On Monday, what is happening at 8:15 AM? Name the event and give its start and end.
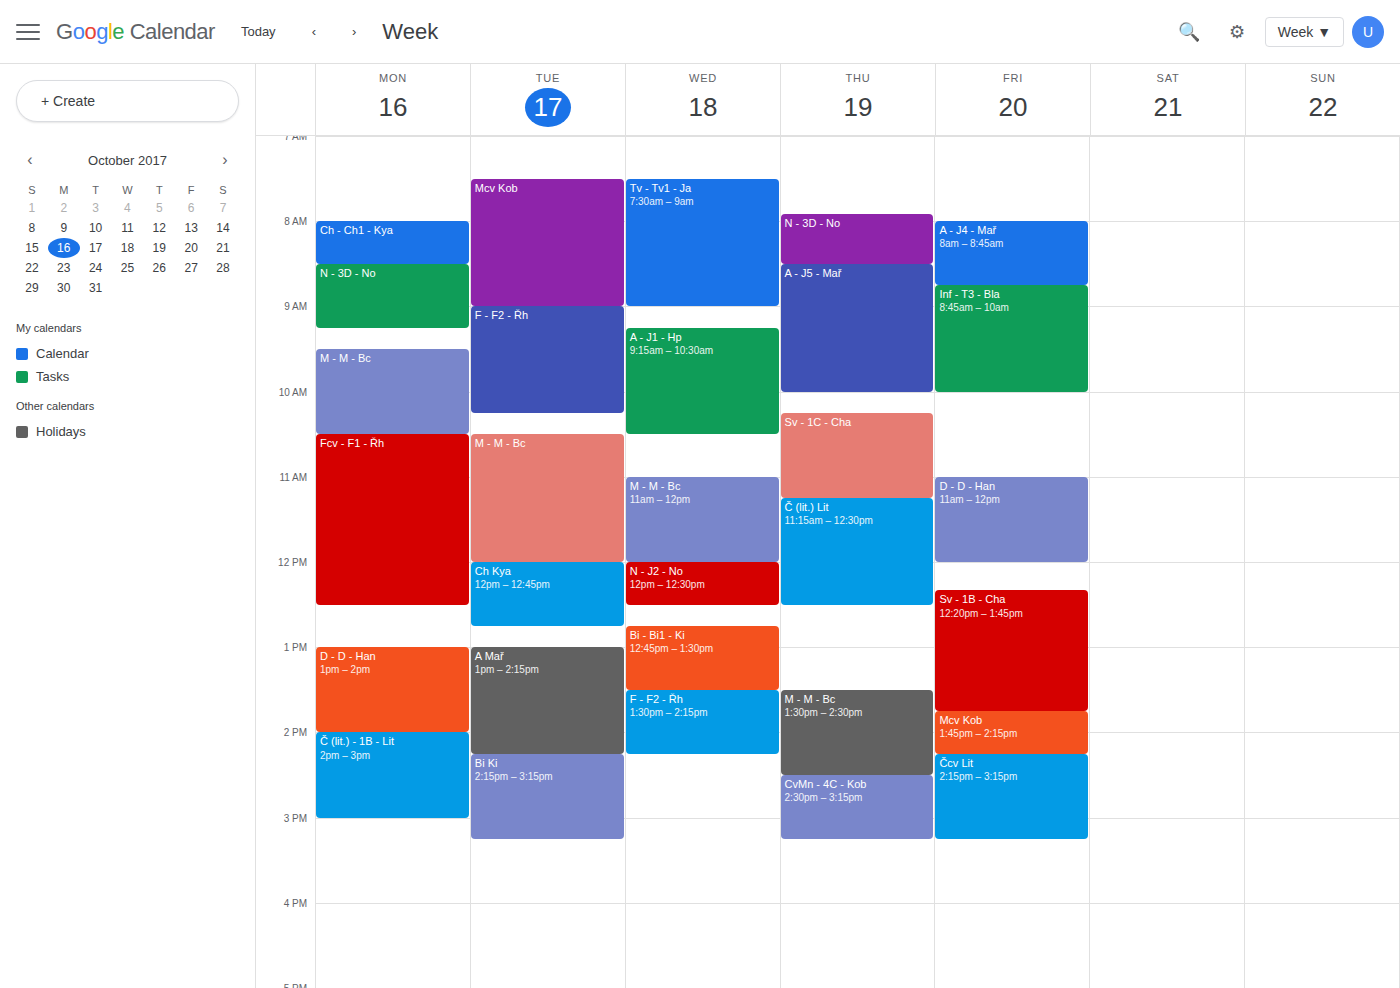
"Ch - Ch1 - Kya", 8:00 AM to 8:30 AM